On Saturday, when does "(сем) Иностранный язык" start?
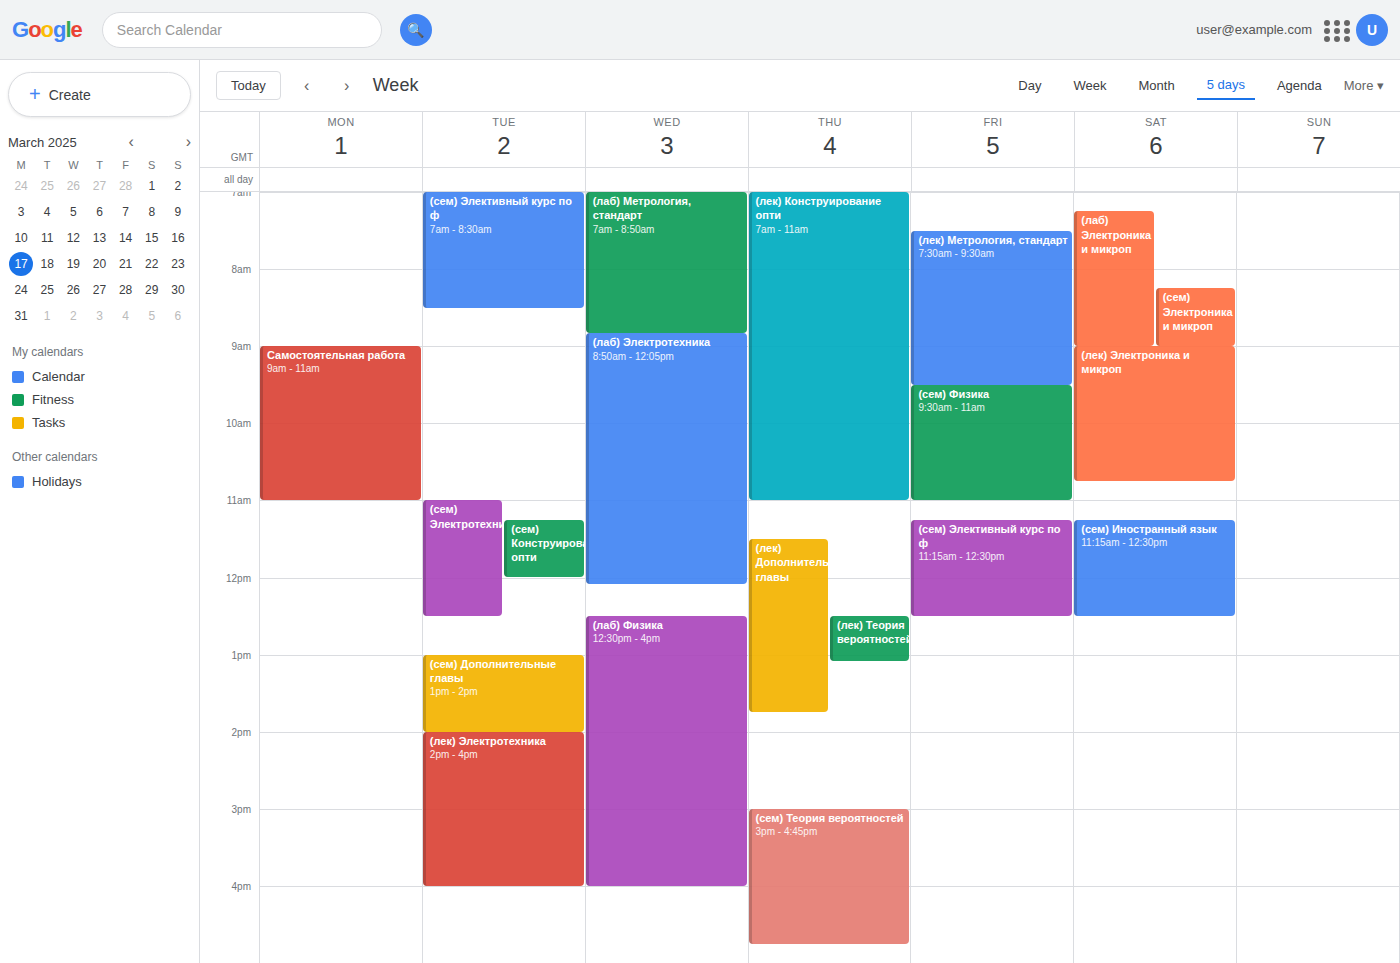
11:15 AM